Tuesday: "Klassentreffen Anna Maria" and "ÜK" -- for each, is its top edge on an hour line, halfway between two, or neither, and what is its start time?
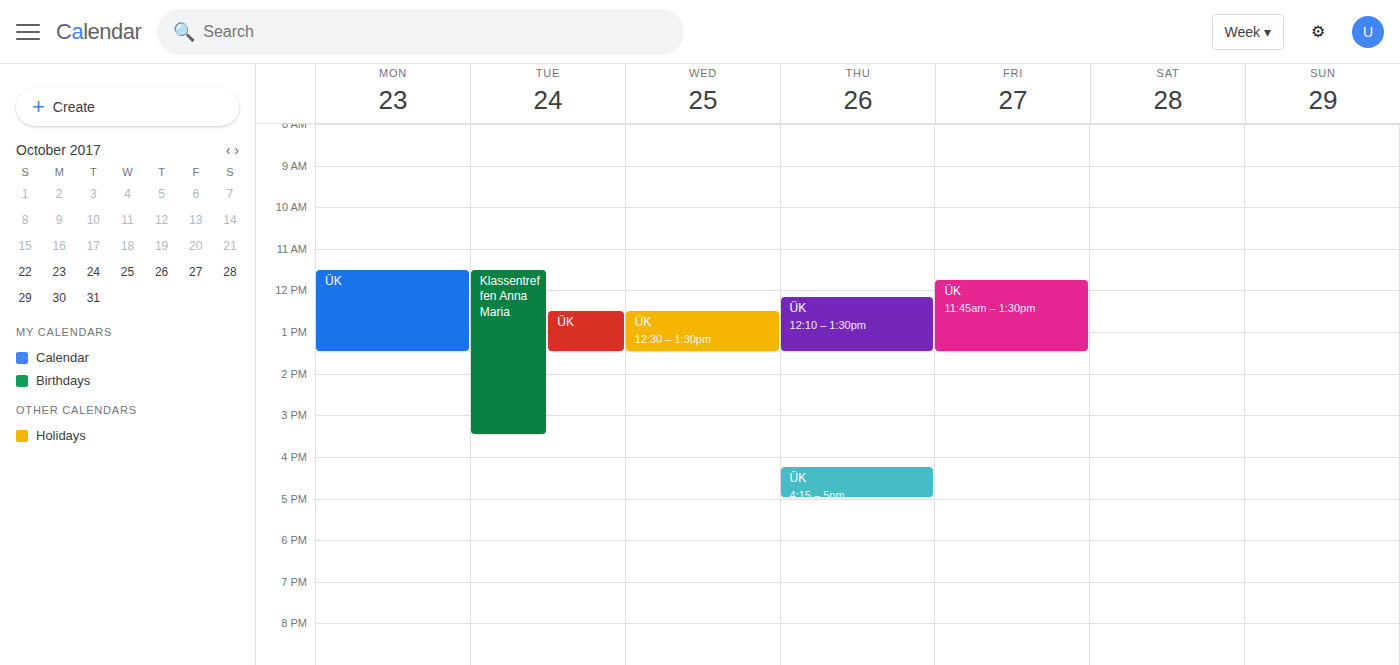
"Klassentreffen Anna Maria": 11:30, halfway between the 11:00 and 12:00 lines. "ÜK": 12:30, halfway between the 12:00 and 13:00 lines.